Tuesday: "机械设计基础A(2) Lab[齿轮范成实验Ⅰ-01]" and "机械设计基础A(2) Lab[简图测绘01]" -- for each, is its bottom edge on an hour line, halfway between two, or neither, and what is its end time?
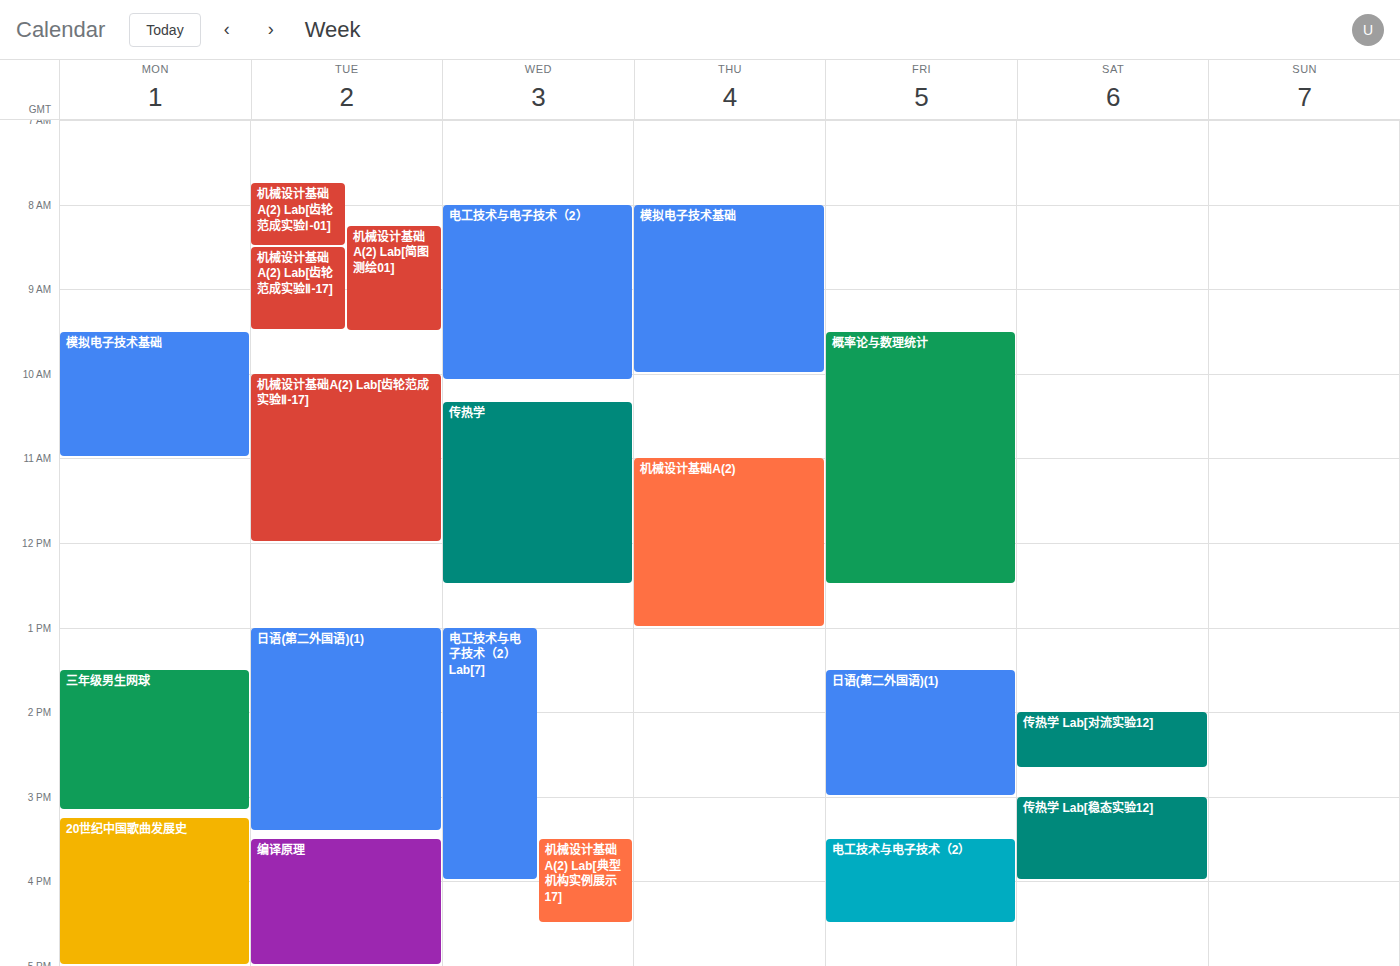
"机械设计基础A(2) Lab[齿轮范成实验Ⅰ-01]": 8:30 AM, halfway between the 8 AM and 9 AM lines. "机械设计基础A(2) Lab[简图测绘01]": 9:30 AM, halfway between the 9 AM and 10 AM lines.